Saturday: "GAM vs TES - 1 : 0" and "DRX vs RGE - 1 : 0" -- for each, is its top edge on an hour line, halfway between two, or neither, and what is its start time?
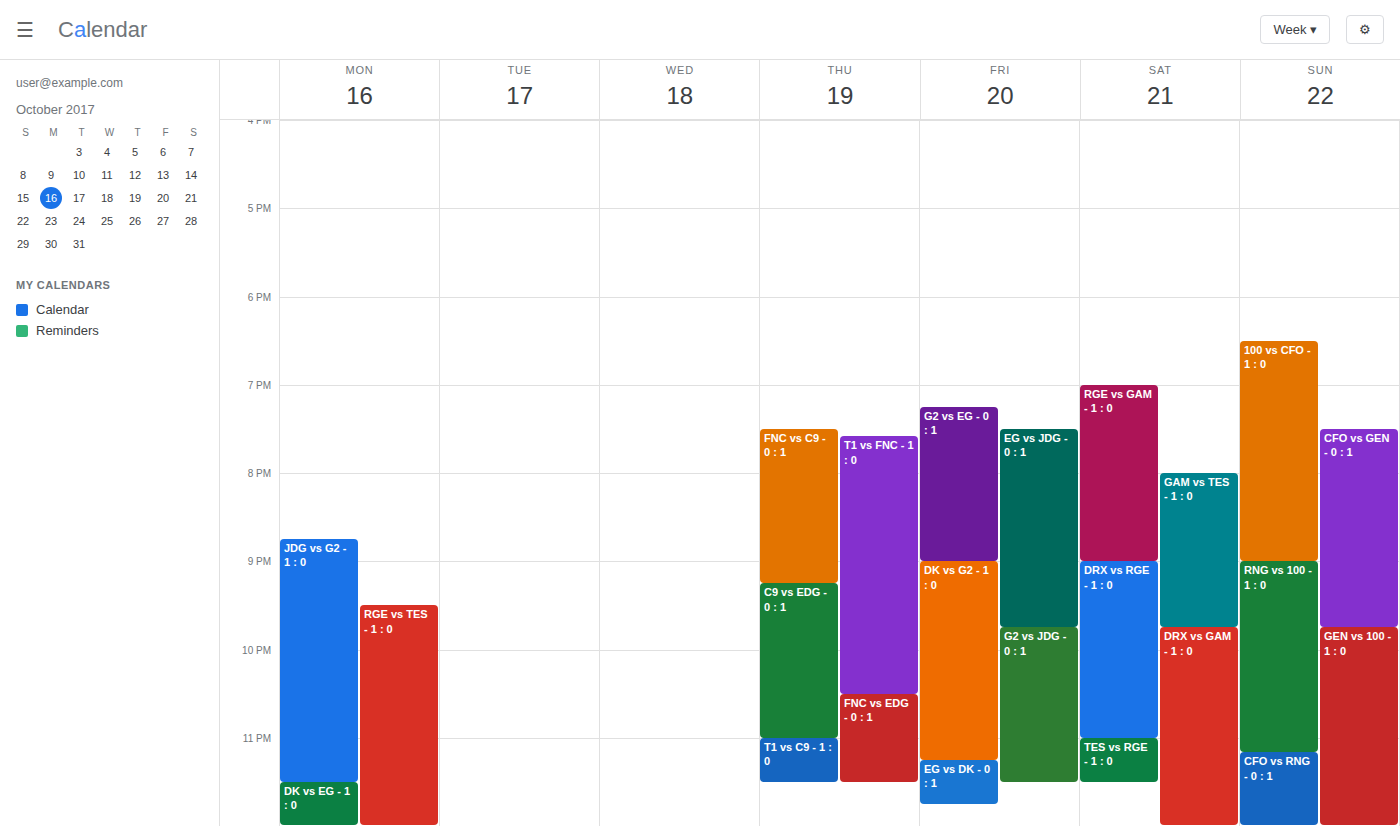
"GAM vs TES - 1 : 0": 8:00 PM, exactly on the 8 PM line. "DRX vs RGE - 1 : 0": 9:00 PM, exactly on the 9 PM line.